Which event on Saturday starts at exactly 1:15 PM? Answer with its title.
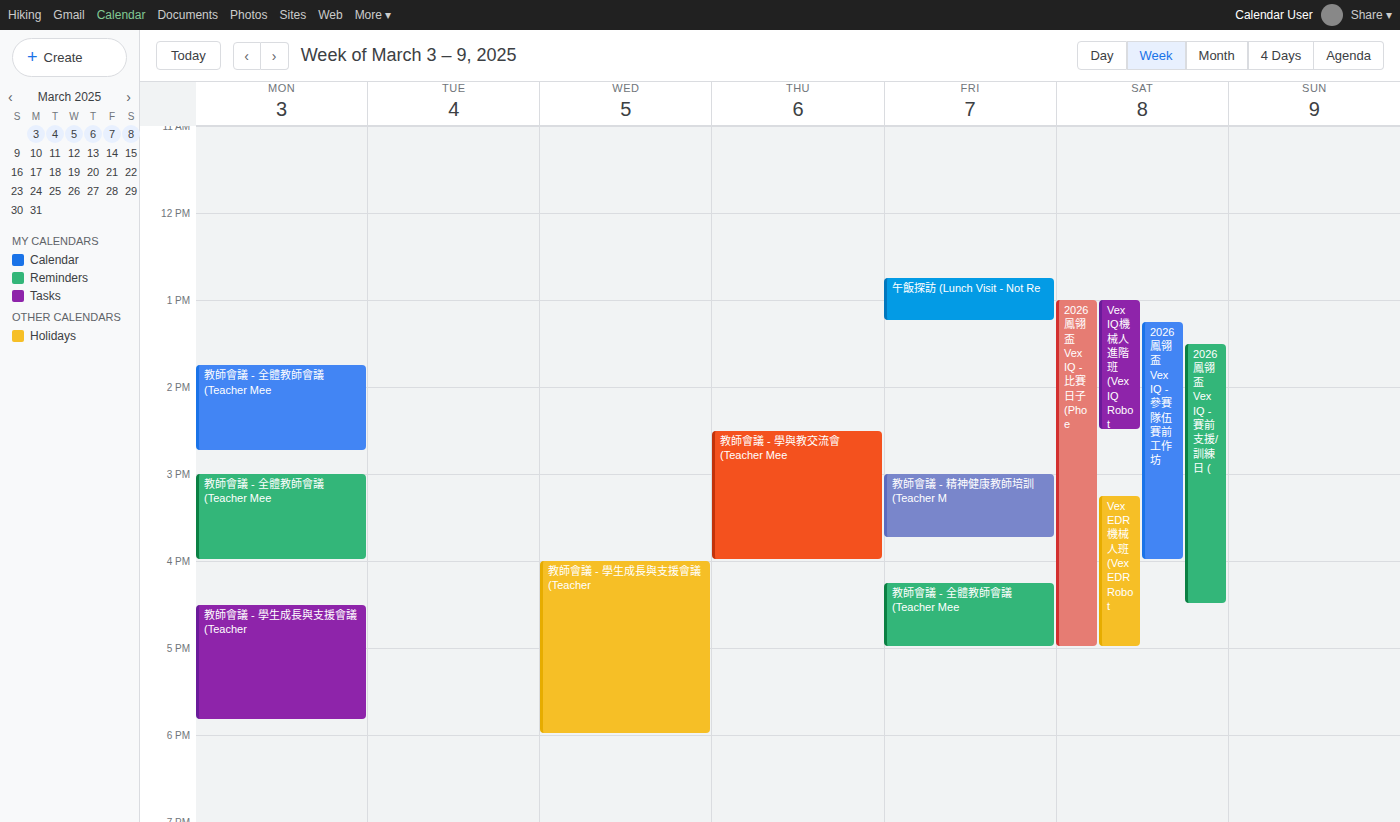
"2026鳳翎盃Vex IQ - 參賽隊伍賽前工作坊"